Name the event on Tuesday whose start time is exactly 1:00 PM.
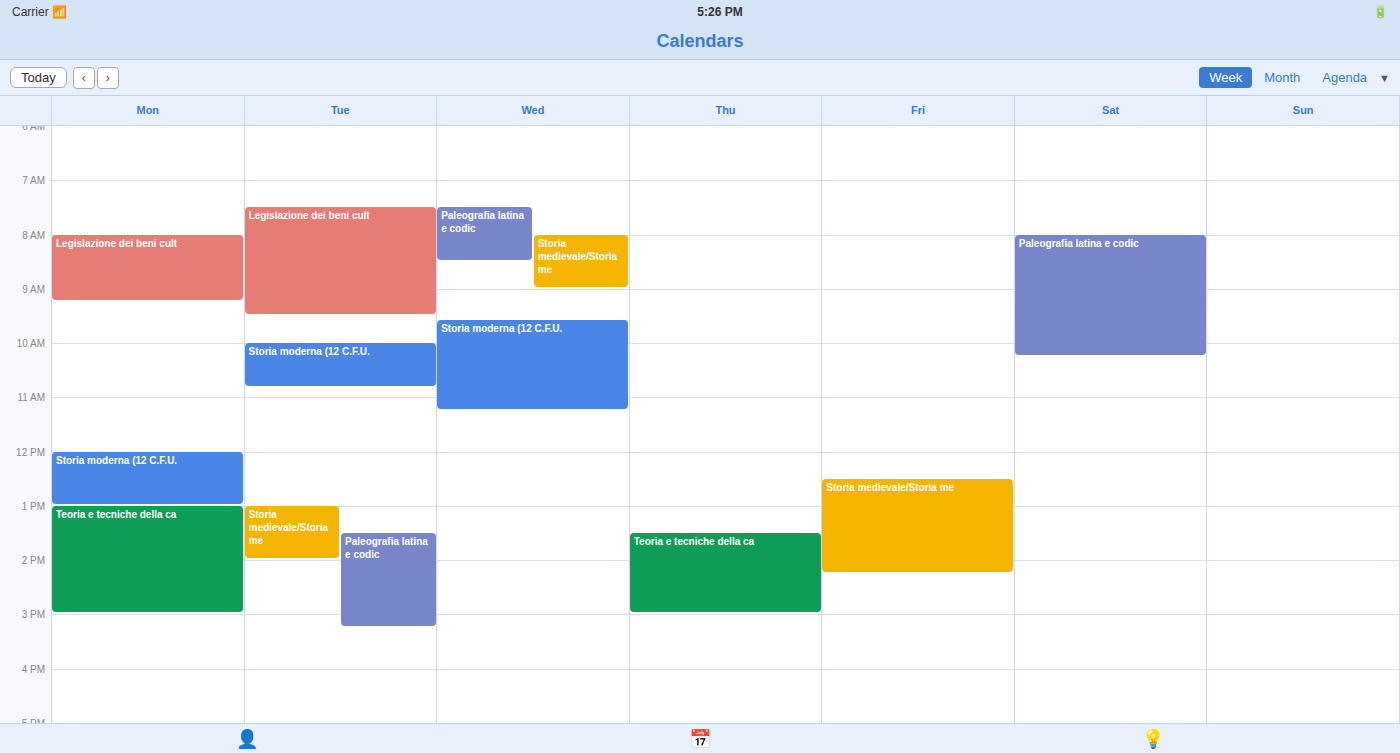
"Storia medievale/Storia me"